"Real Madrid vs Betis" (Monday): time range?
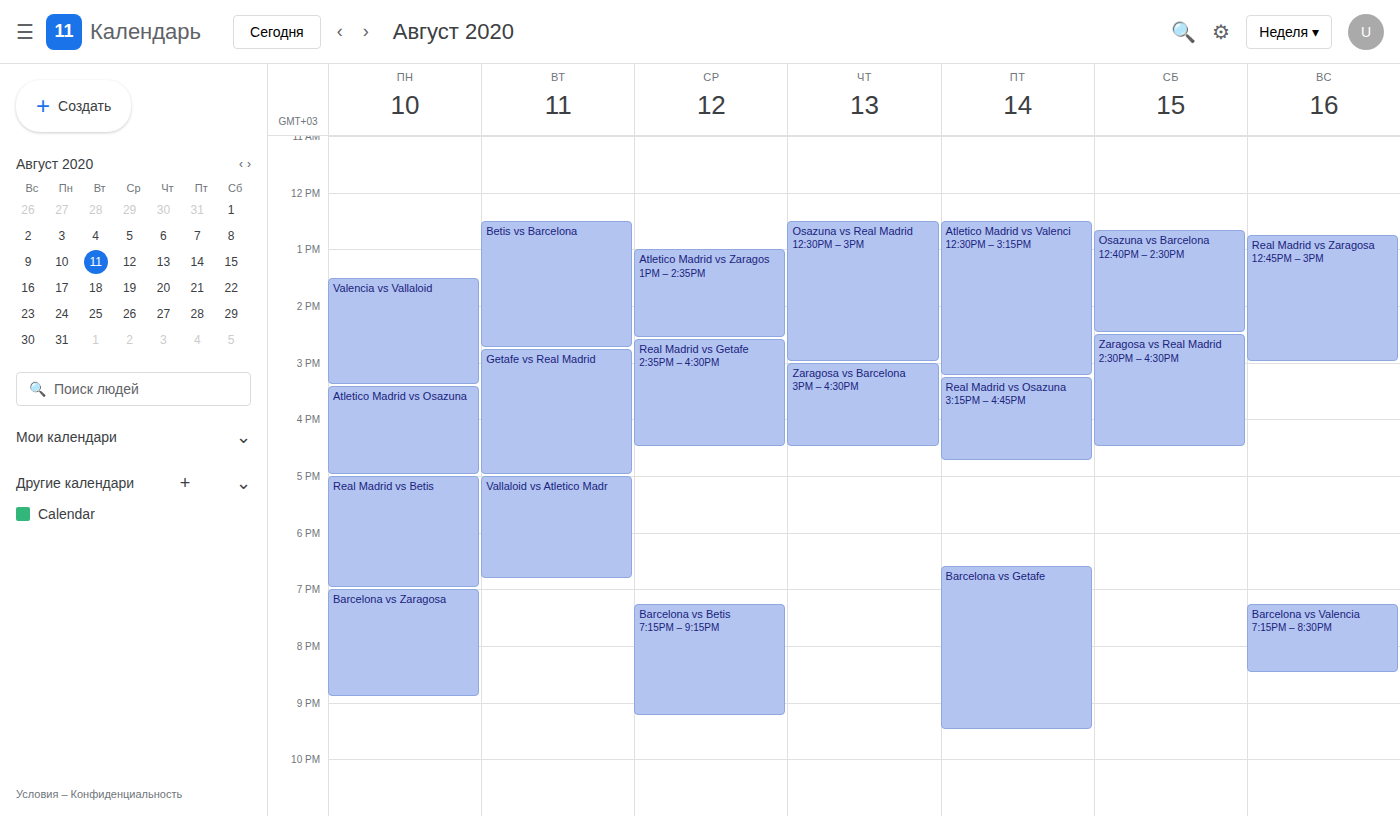
17:00 to 19:00